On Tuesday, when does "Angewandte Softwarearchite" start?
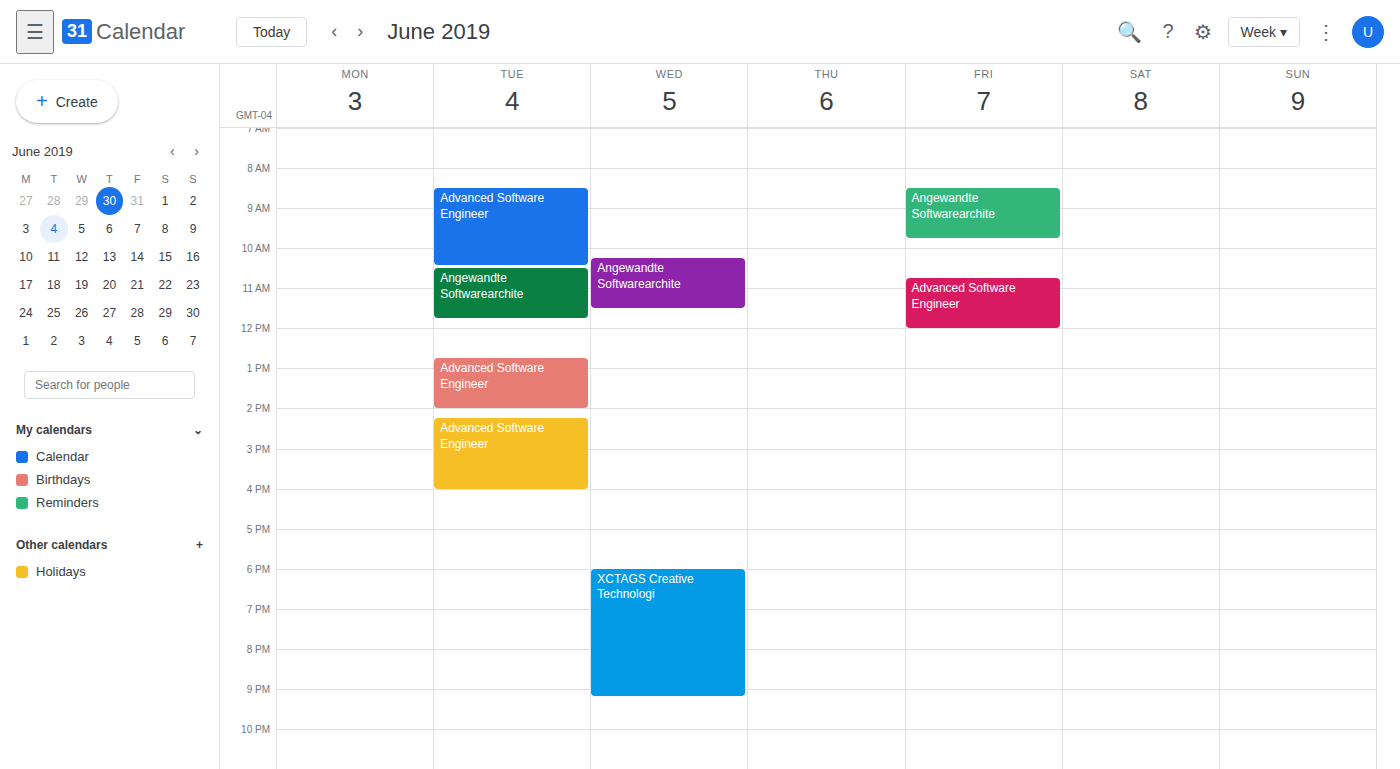
10:30 AM